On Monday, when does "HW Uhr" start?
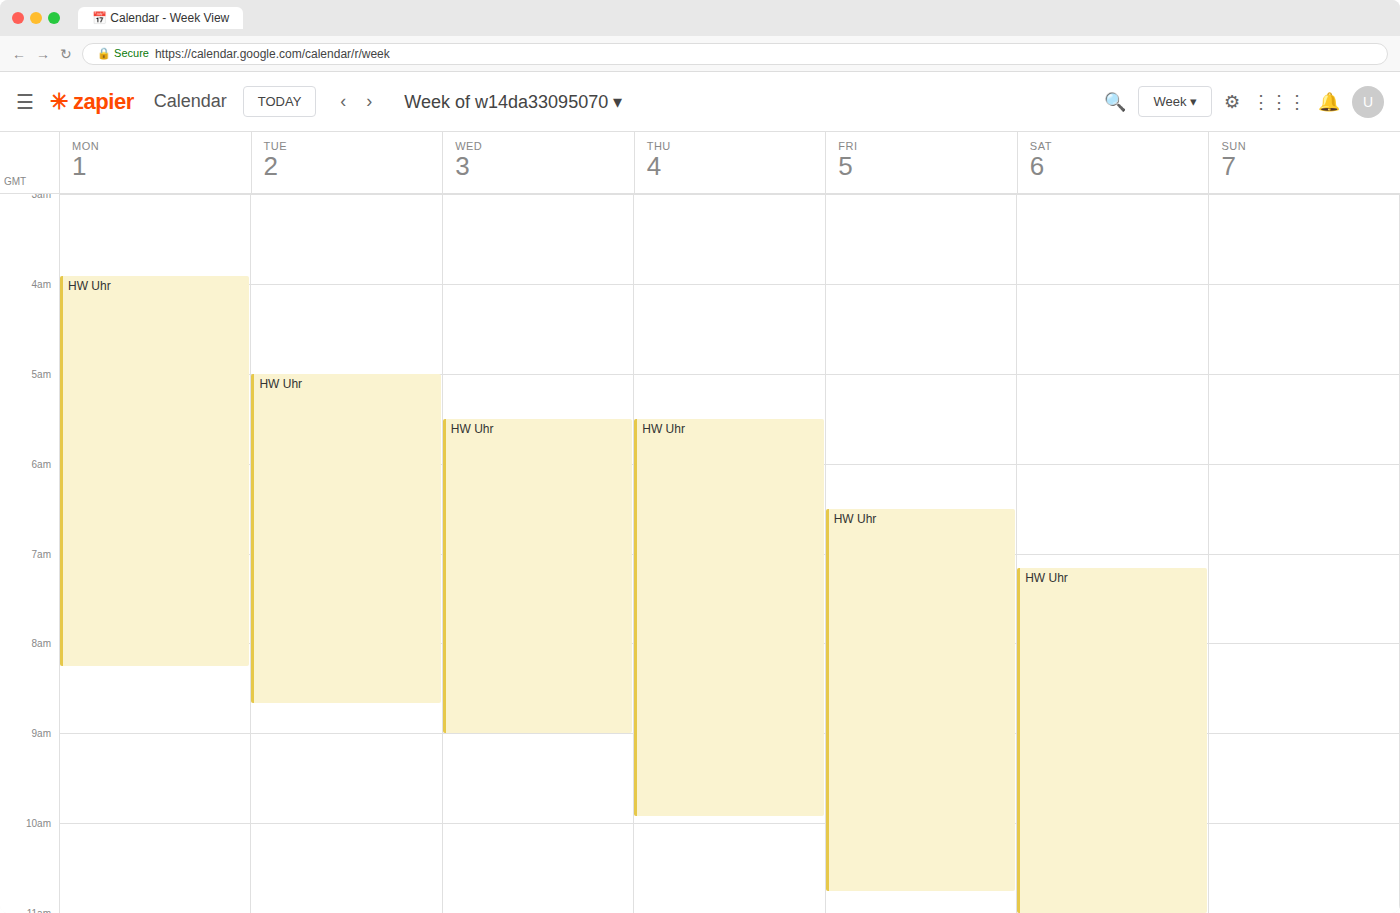
3:55 AM